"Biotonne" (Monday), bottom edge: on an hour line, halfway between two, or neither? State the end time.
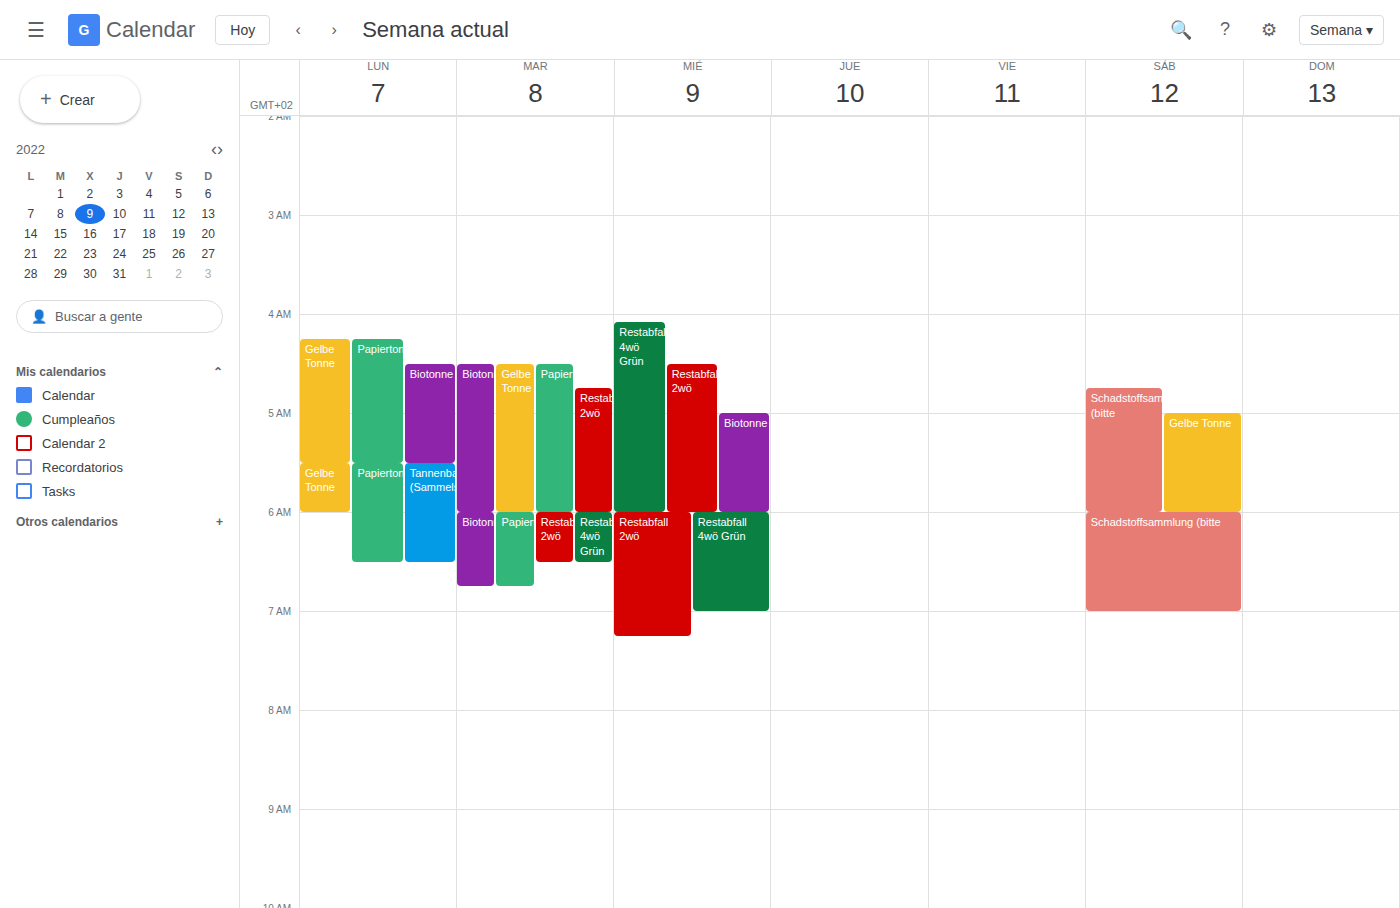
5:30 AM -- halfway between the 5 AM and 6 AM lines.